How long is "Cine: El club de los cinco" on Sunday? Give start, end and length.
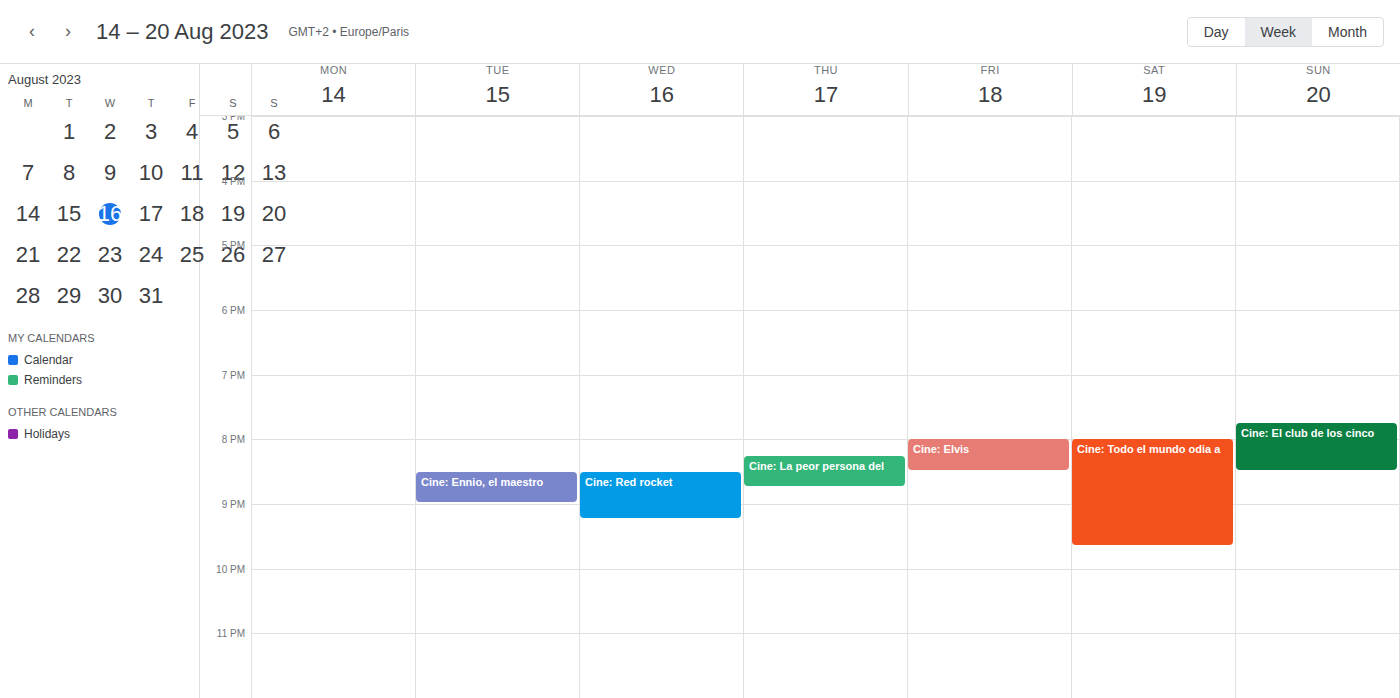
7:45 PM to 8:30 PM, 45 minutes